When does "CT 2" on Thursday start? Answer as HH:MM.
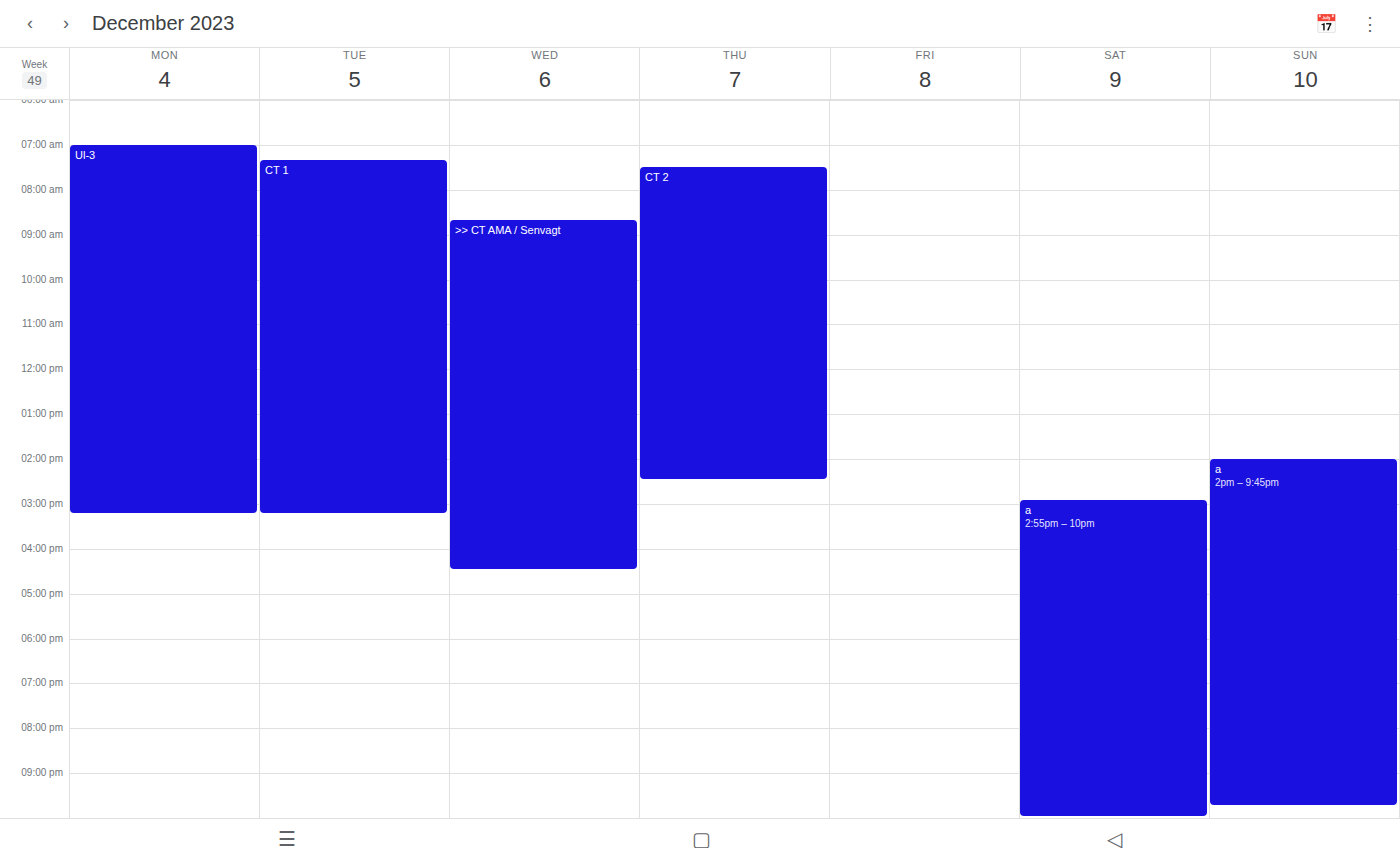
07:30